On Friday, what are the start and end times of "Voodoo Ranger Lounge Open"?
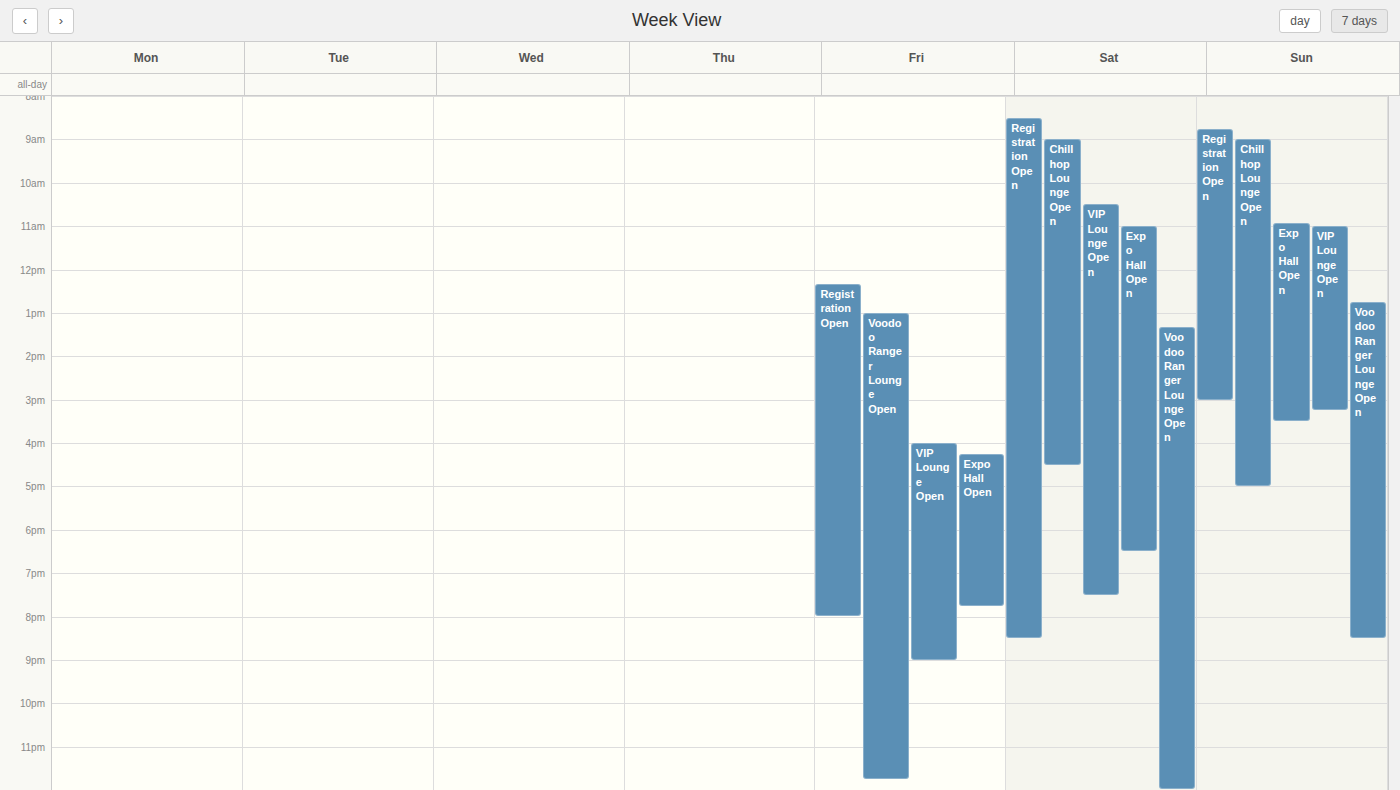
1:00 PM to 11:45 PM